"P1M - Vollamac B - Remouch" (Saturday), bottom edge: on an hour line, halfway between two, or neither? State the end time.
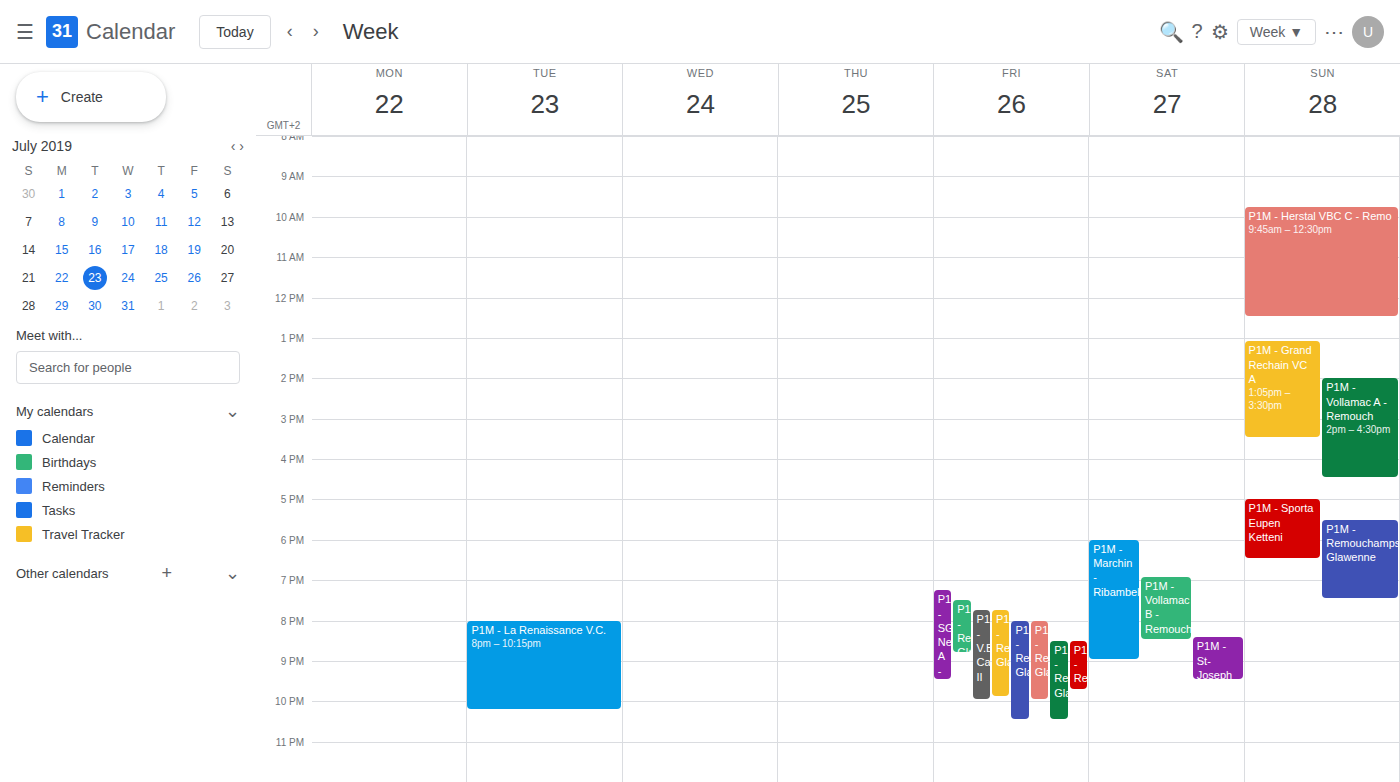
8:30 PM -- halfway between the 8 PM and 9 PM lines.